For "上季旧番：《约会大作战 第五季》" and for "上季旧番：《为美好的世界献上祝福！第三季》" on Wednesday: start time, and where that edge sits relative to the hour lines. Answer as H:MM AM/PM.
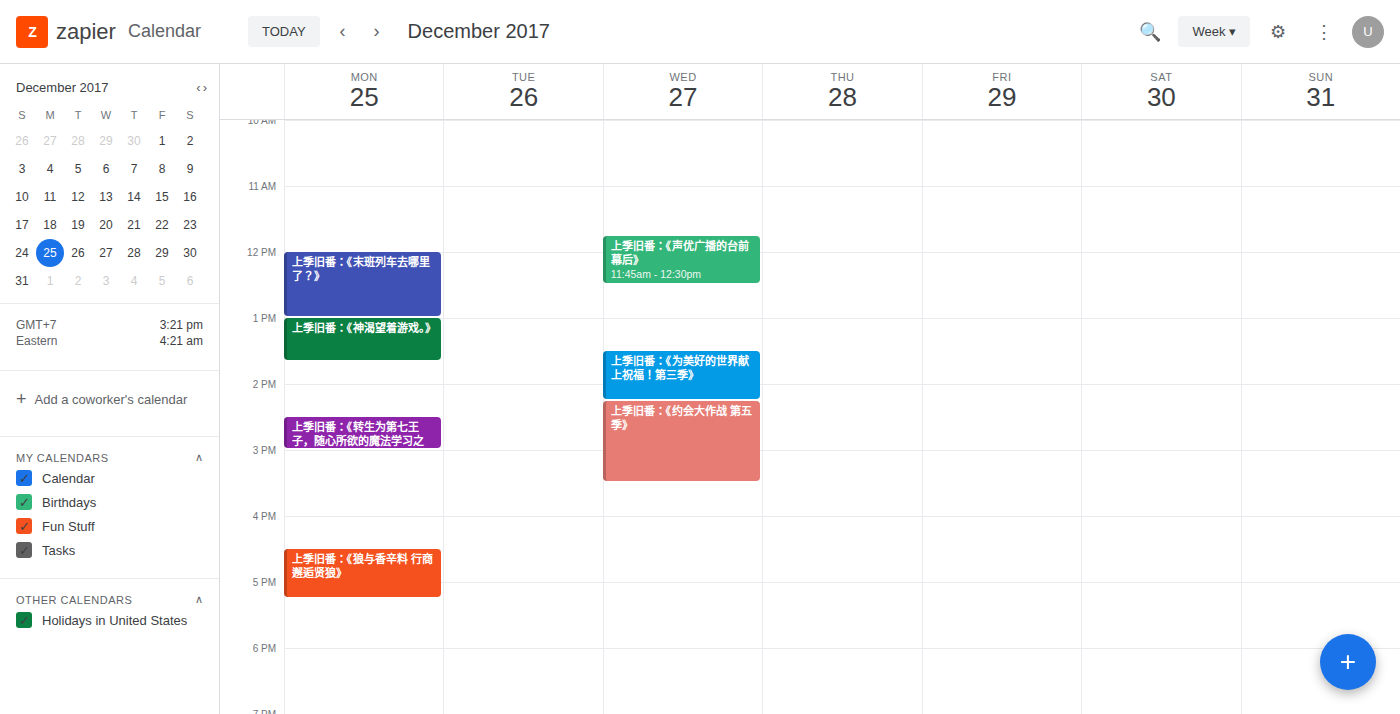
"上季旧番：《约会大作战 第五季》": 2:15 PM, neither: a quarter of the way from the 2 PM line to the 3 PM line. "上季旧番：《为美好的世界献上祝福！第三季》": 1:30 PM, halfway between the 1 PM and 2 PM lines.